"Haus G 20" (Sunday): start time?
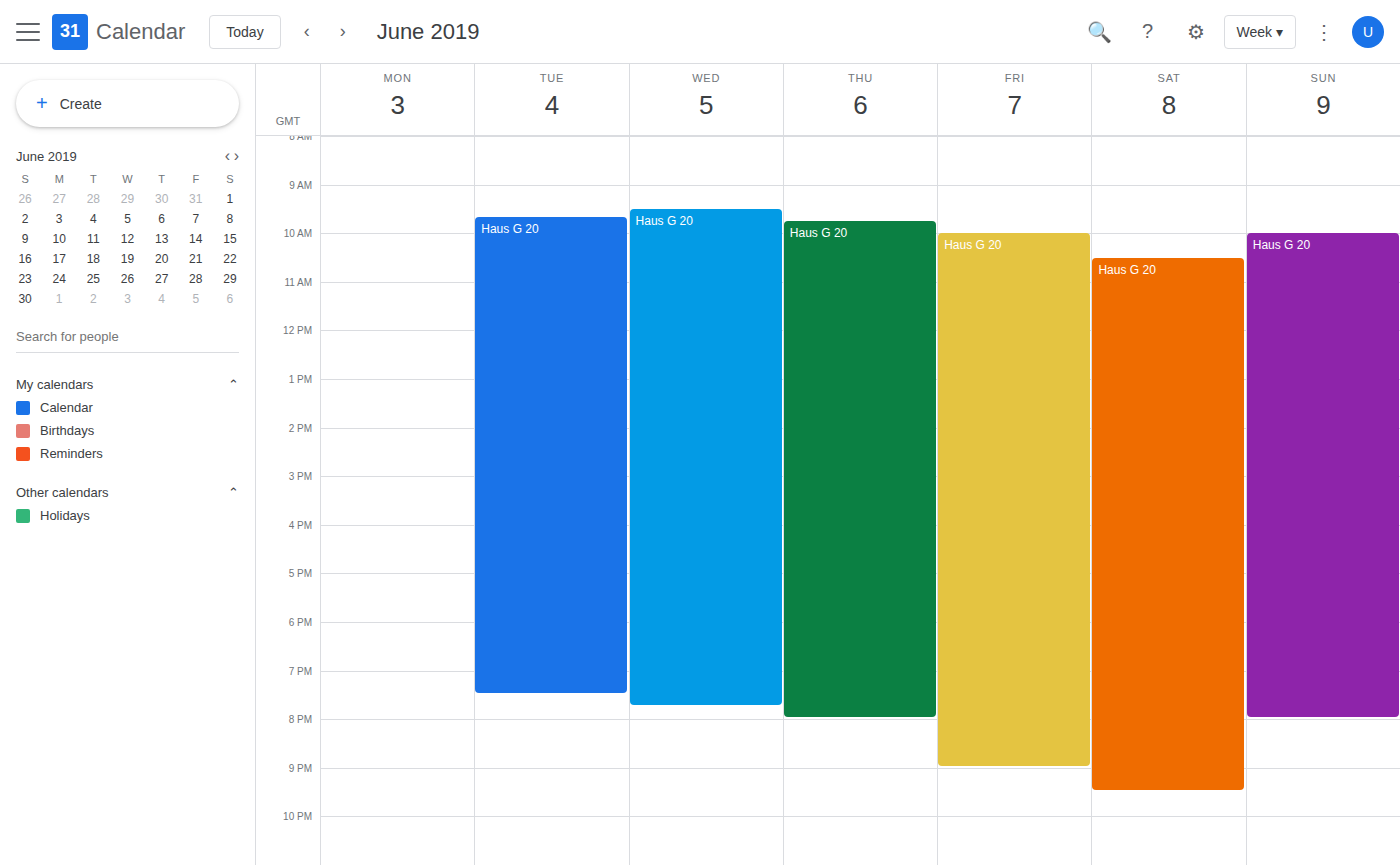
10:00 AM